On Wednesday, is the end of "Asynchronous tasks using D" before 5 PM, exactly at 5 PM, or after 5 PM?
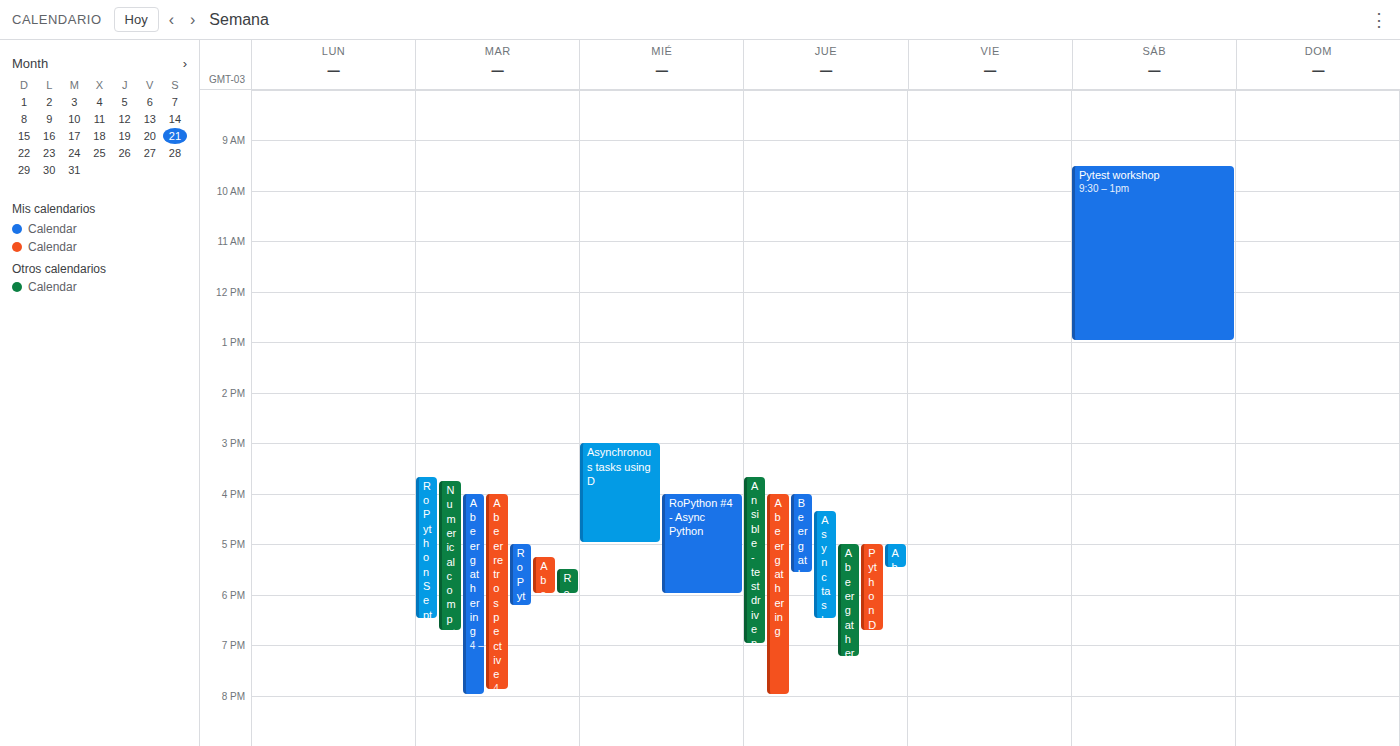
5:00 PM -- exactly at 5 PM, on the 5 PM line.